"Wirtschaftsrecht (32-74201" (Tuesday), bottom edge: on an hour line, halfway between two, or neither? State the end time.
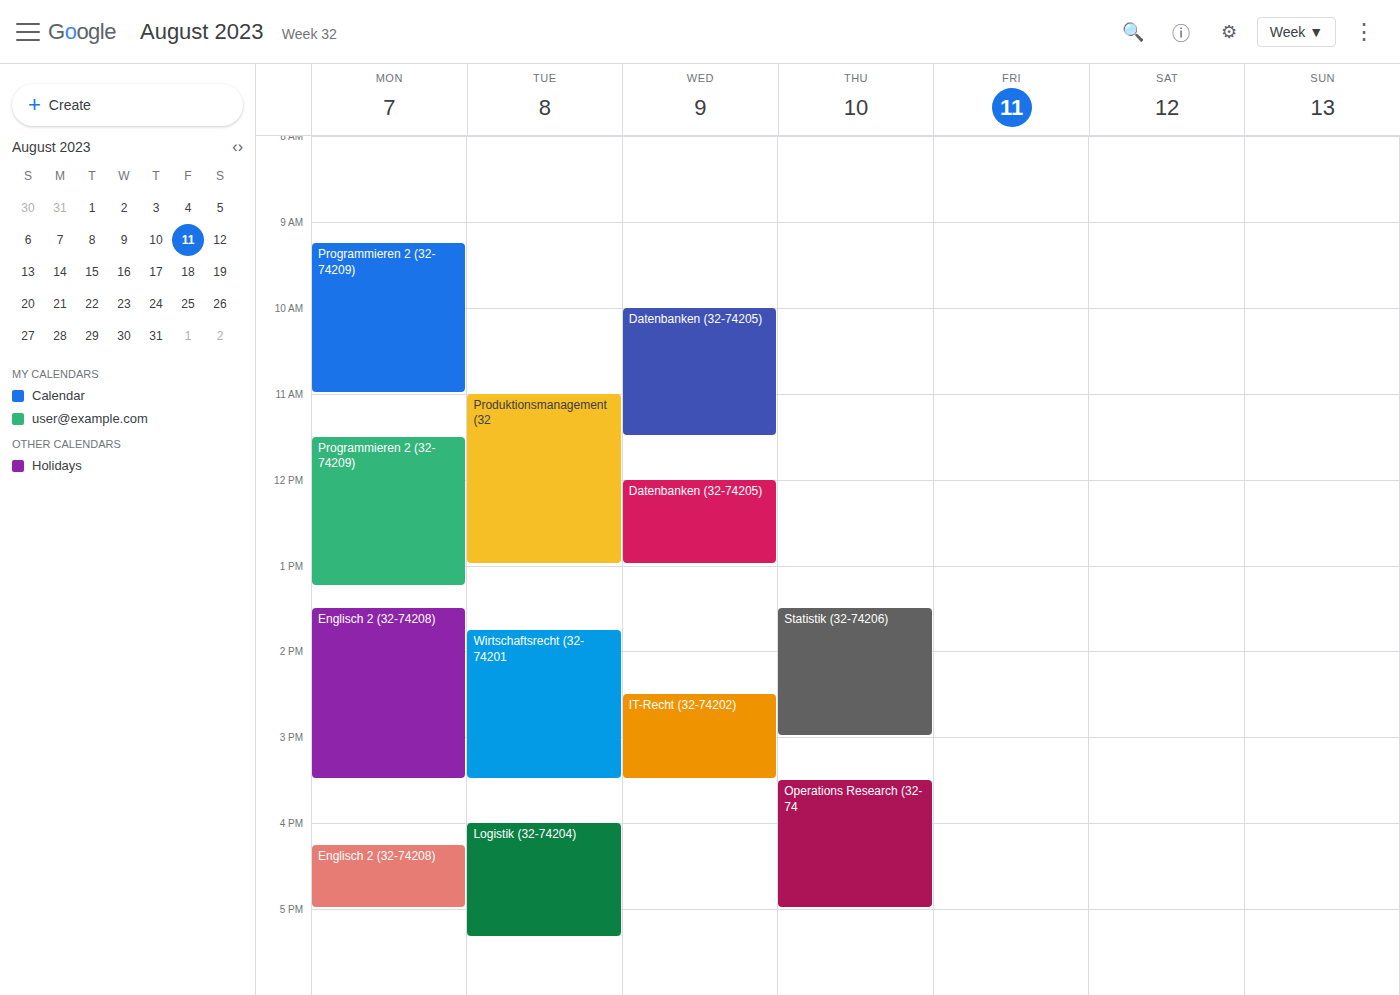
3:30 PM -- halfway between the 3 PM and 4 PM lines.